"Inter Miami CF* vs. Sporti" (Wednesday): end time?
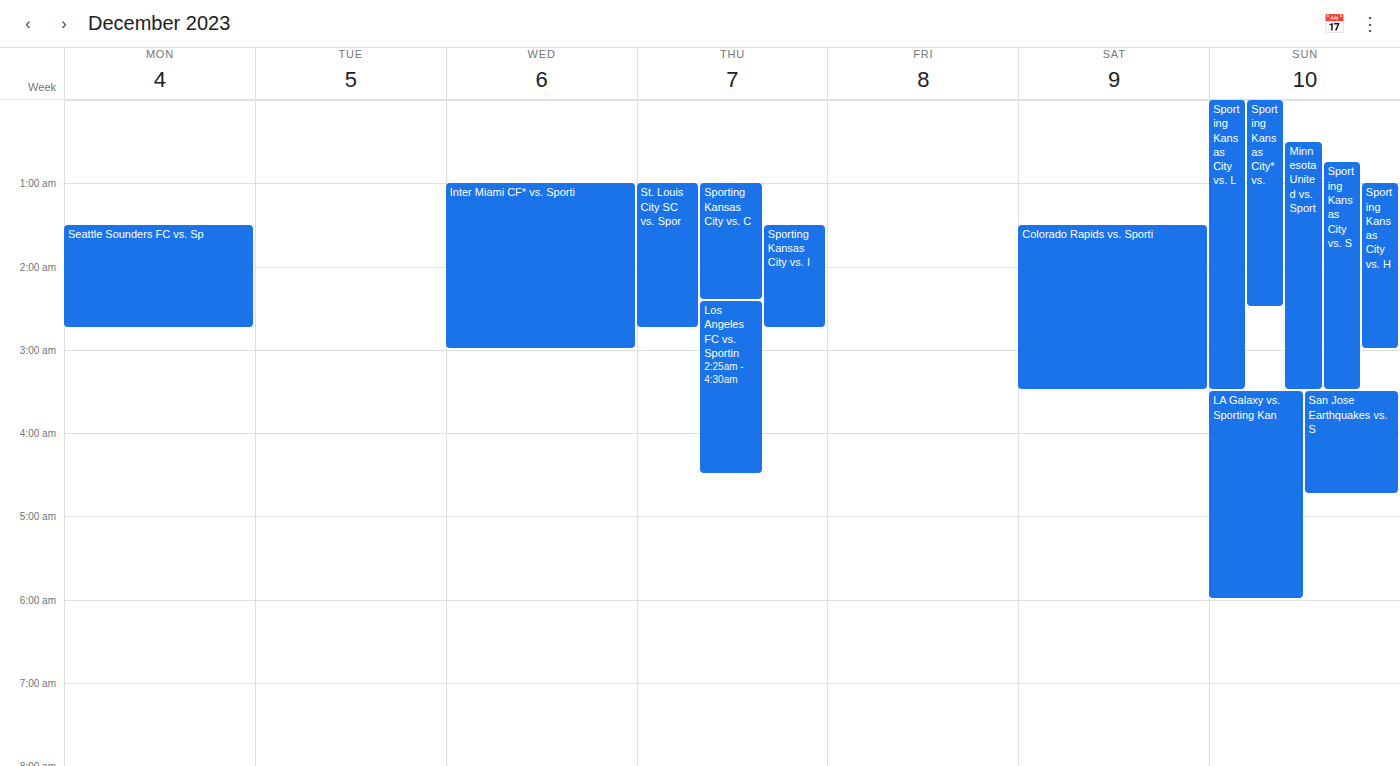
3:00 AM